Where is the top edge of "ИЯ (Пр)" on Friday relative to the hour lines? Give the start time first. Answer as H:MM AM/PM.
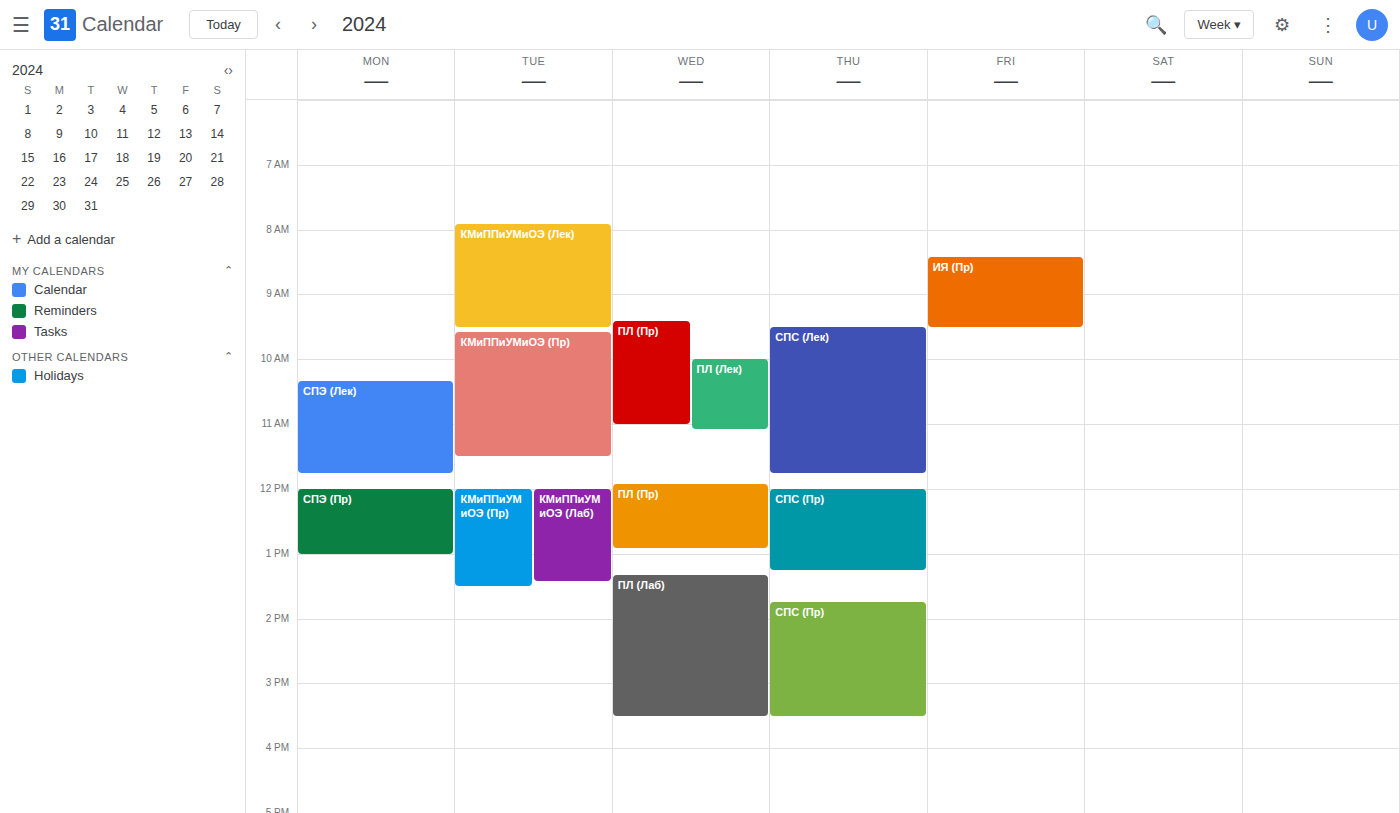
8:25 AM -- neither: 25 minutes below the 8 AM line and 35 minutes above the 9 AM line.